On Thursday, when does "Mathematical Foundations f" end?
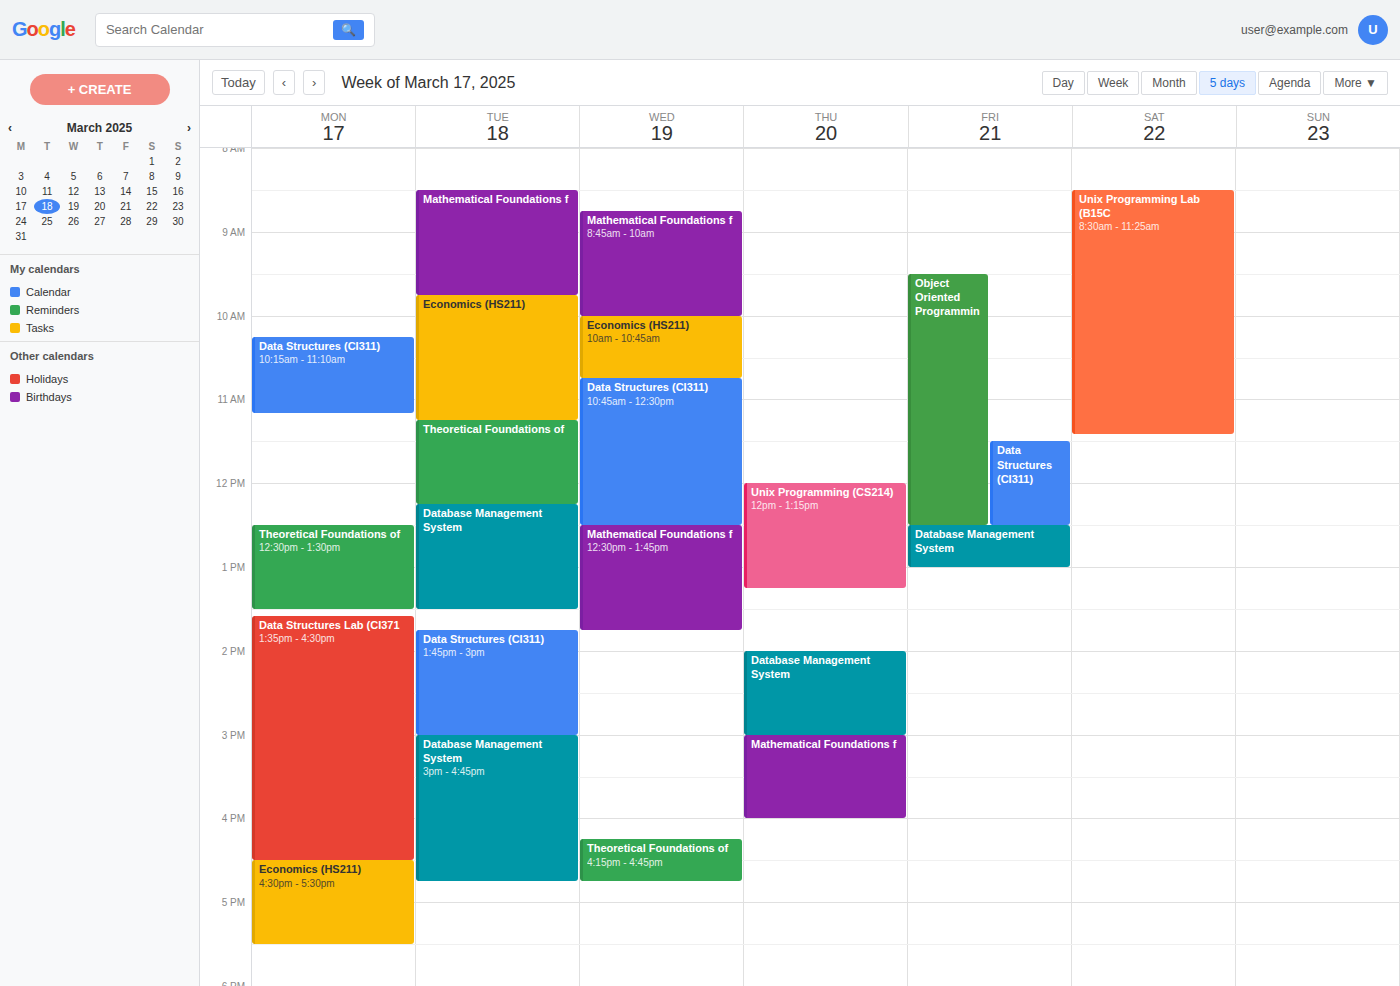
4:00 PM